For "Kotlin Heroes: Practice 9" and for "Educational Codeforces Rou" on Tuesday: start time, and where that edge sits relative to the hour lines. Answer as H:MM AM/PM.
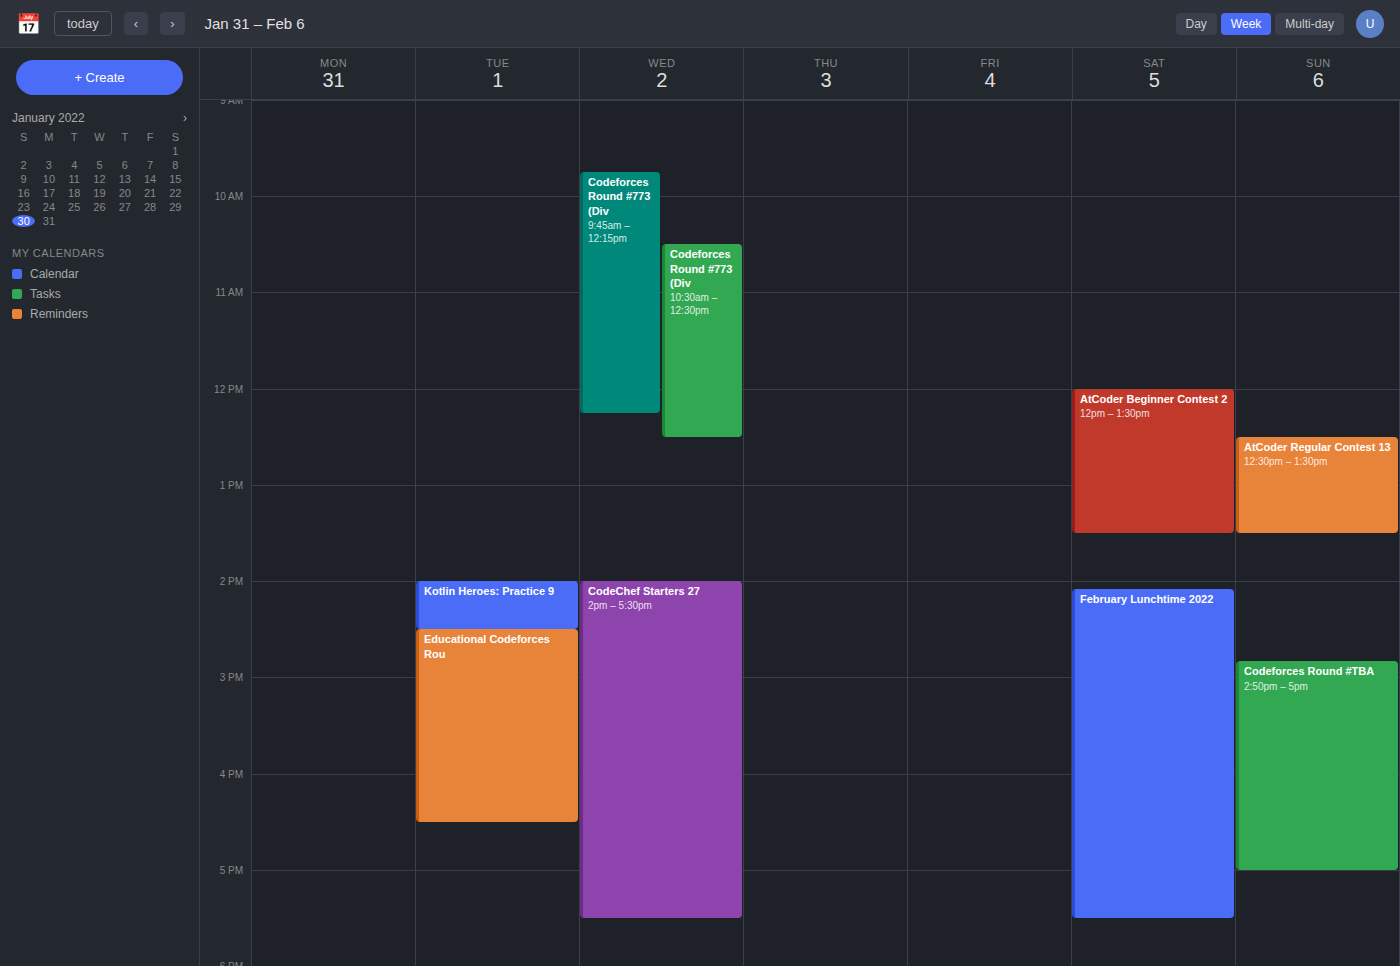
"Kotlin Heroes: Practice 9": 2:00 PM, exactly on the 2 PM line. "Educational Codeforces Rou": 2:30 PM, halfway between the 2 PM and 3 PM lines.